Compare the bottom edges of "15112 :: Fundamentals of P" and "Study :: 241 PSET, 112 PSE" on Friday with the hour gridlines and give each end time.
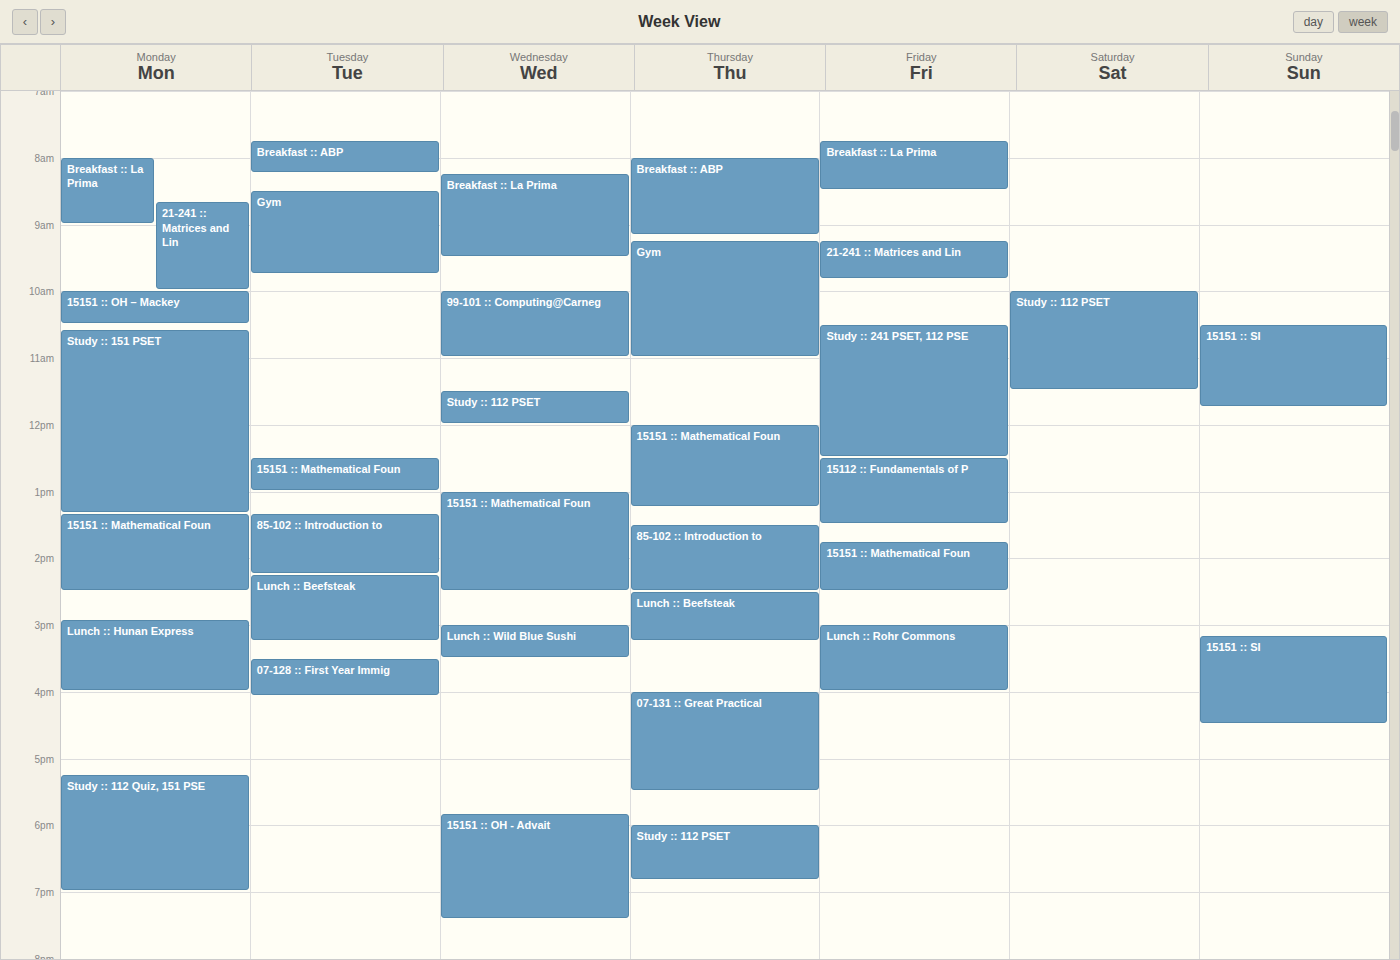
"15112 :: Fundamentals of P": 13:30, halfway between the 13:00 and 14:00 lines. "Study :: 241 PSET, 112 PSE": 12:30, halfway between the 12:00 and 13:00 lines.